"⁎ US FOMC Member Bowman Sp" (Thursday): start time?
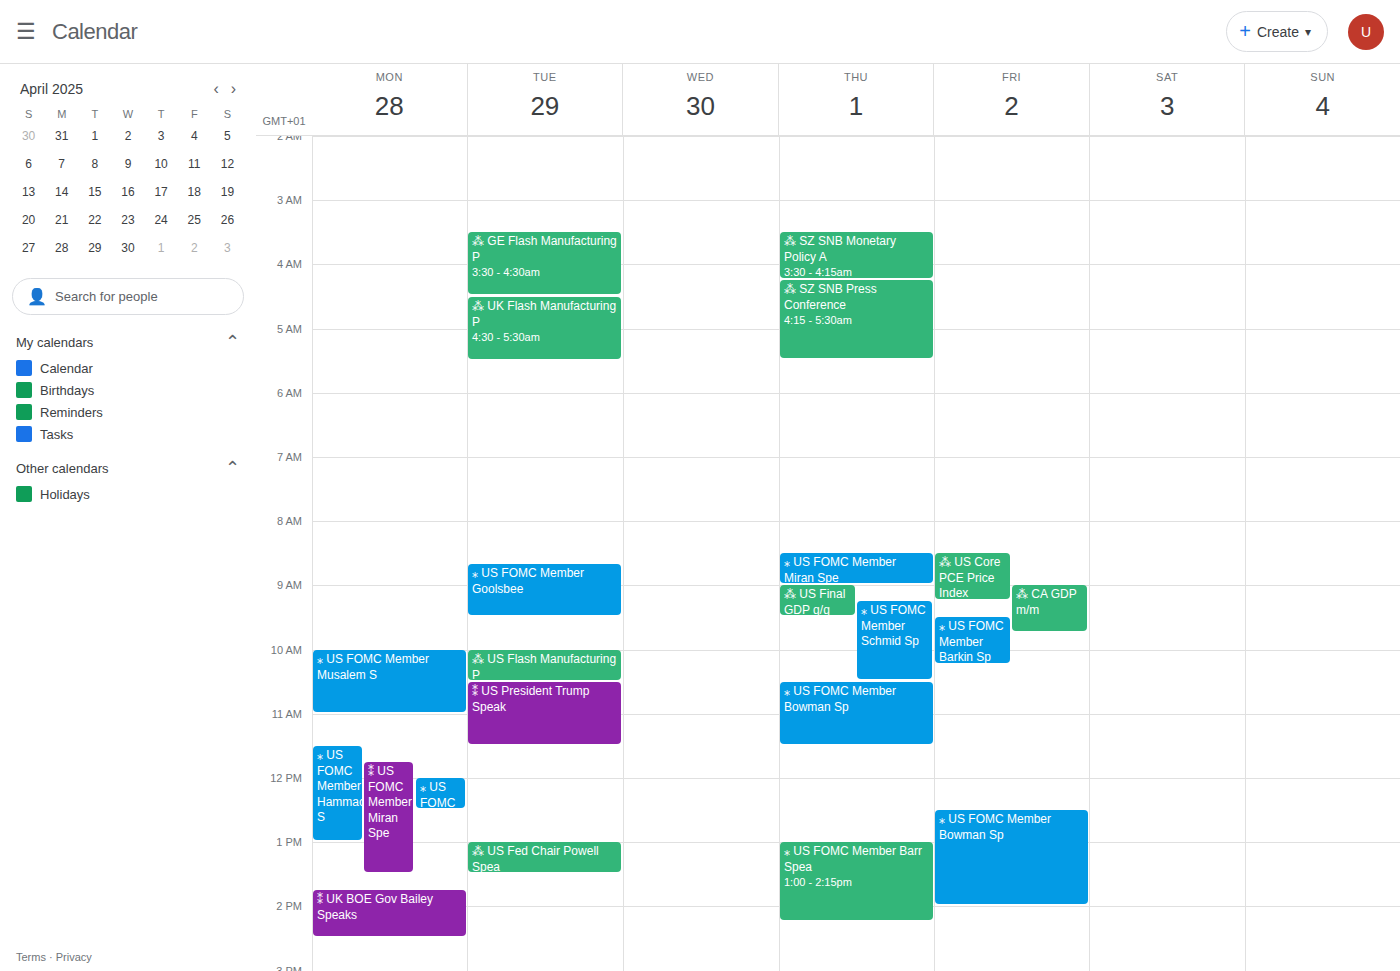
10:30 AM